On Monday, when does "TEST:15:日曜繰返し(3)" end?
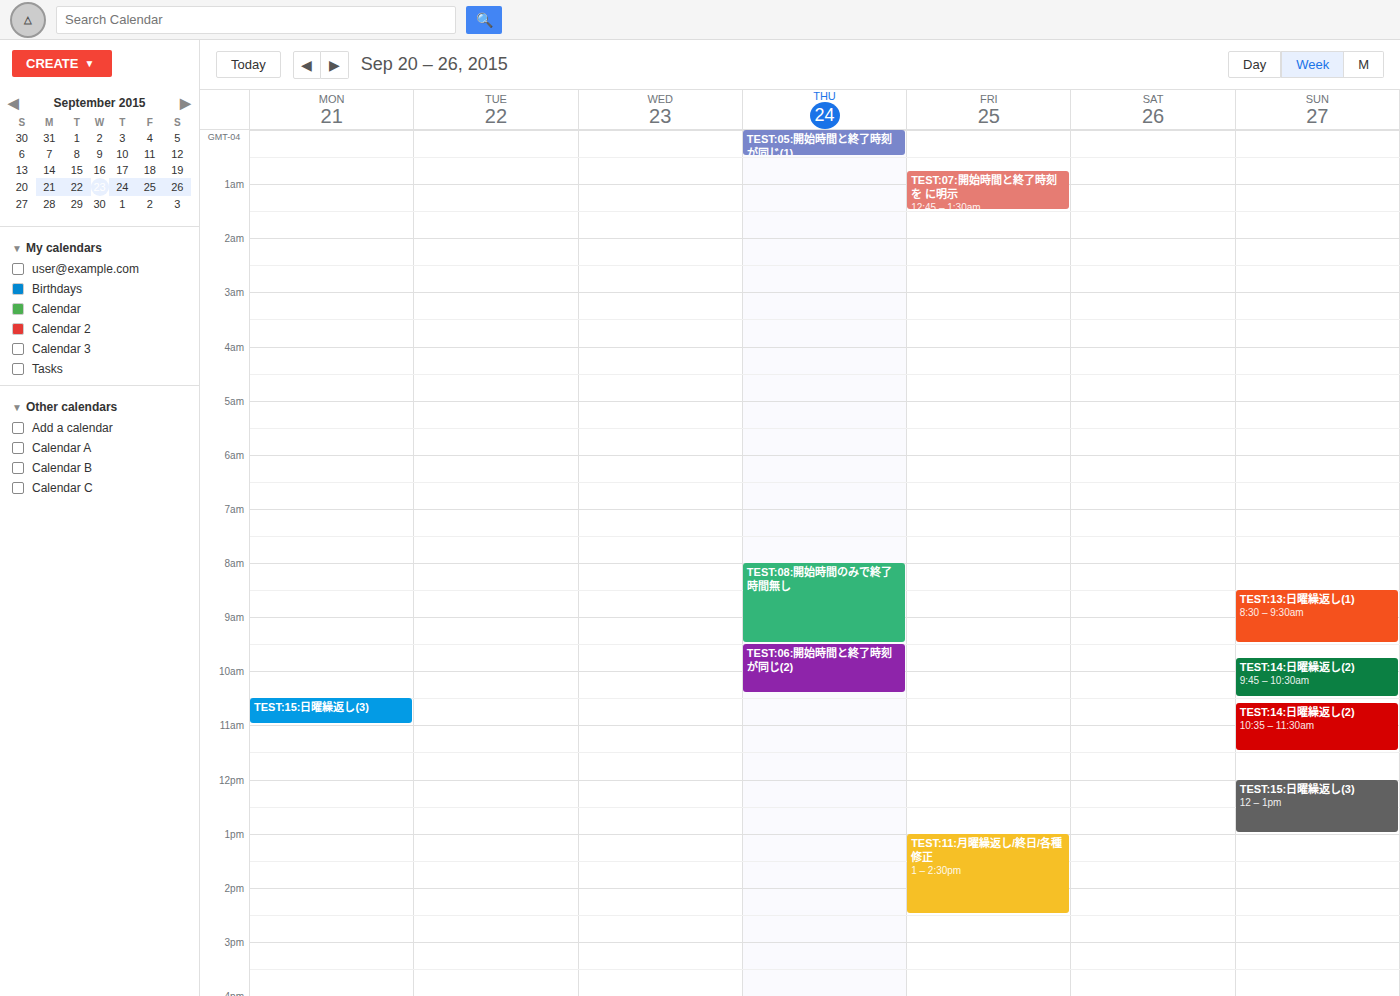
11:00 AM